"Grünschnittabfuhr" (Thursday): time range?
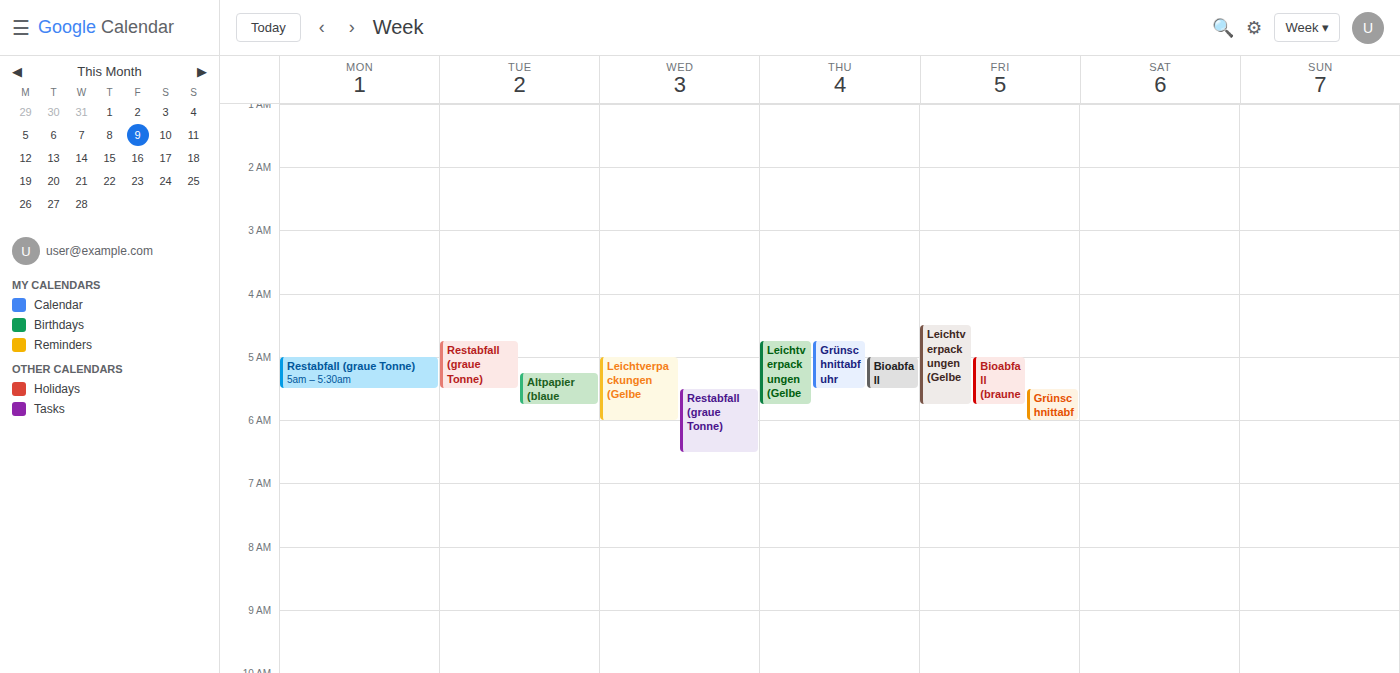
04:45 to 05:30